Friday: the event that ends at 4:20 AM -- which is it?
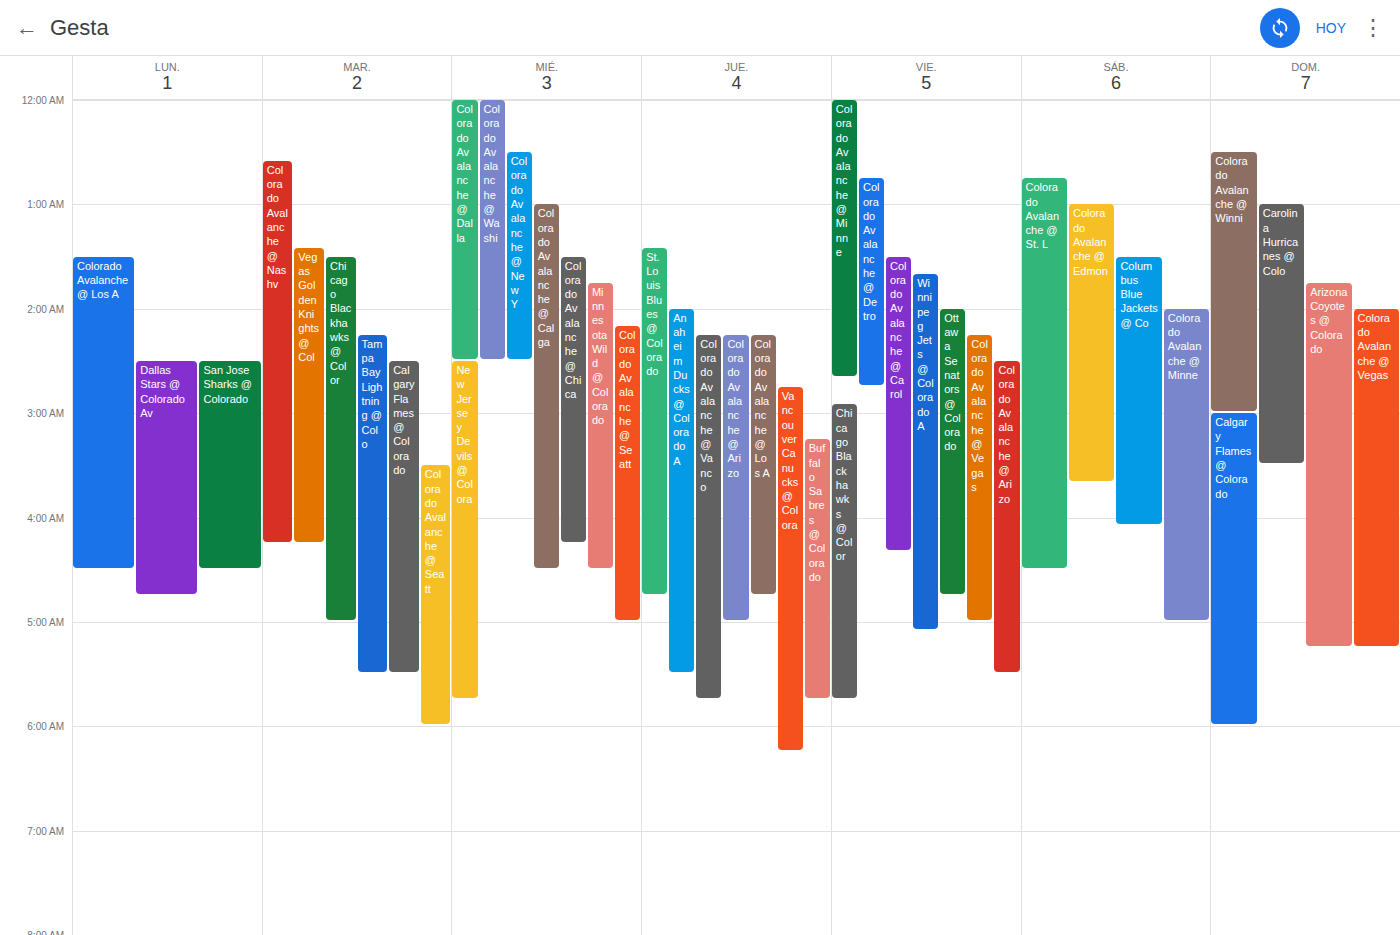
"Colorado Avalanche @ Carol"